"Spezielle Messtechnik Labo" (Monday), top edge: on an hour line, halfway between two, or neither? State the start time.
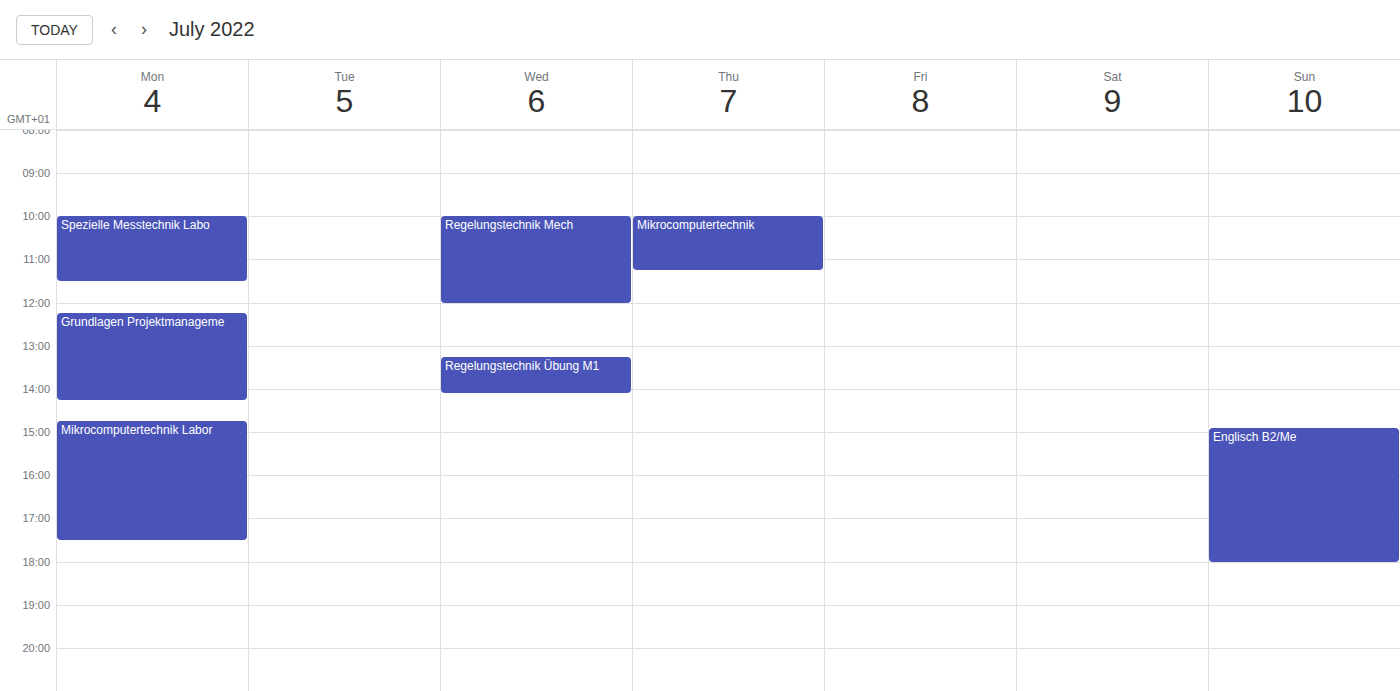
10:00 AM -- exactly on the 10 AM line.